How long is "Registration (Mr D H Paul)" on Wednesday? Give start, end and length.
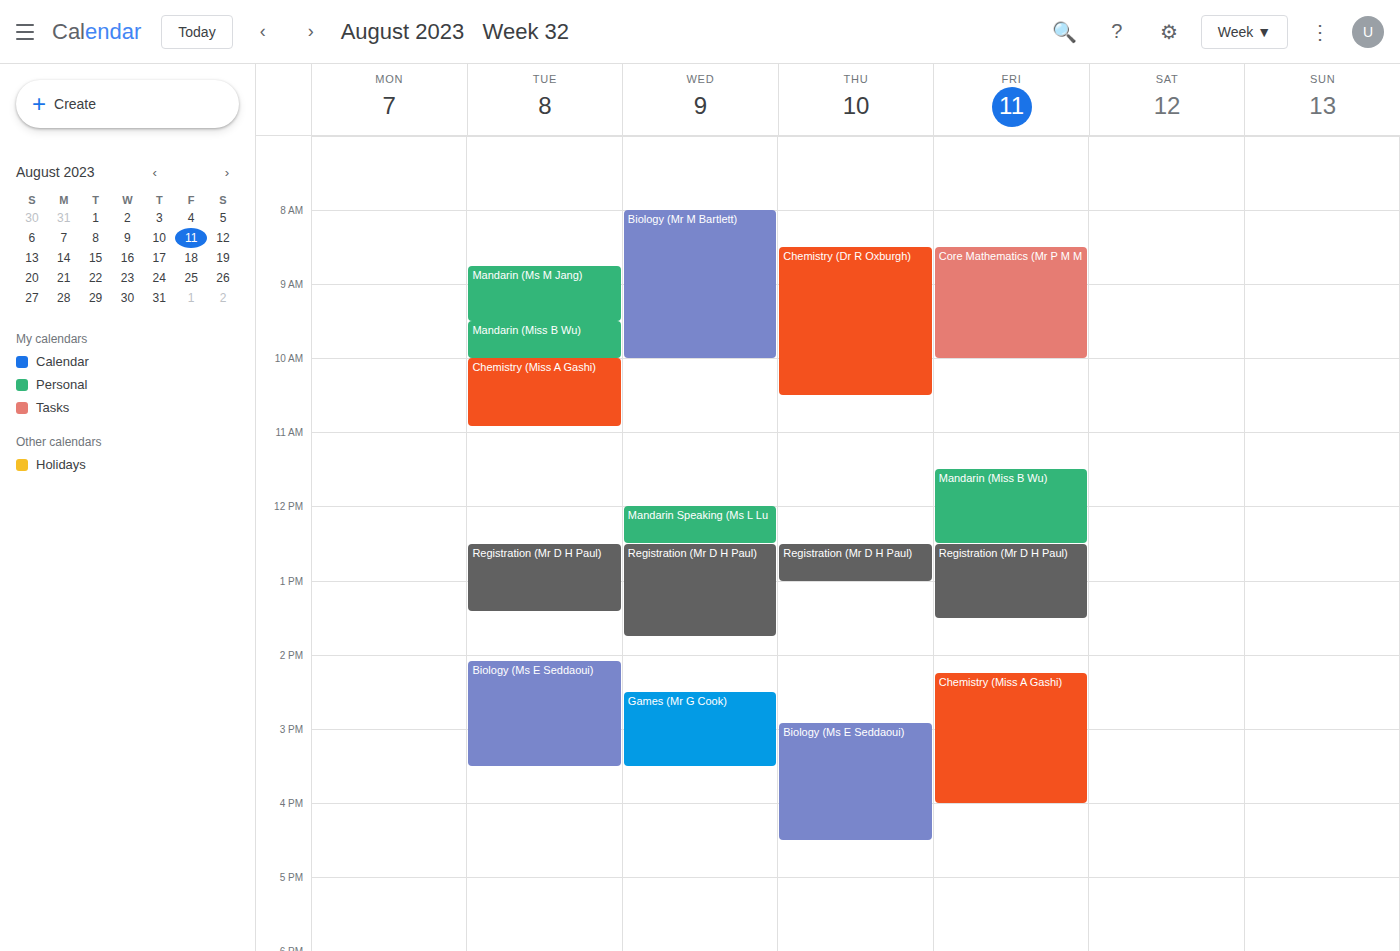
12:30 to 13:45, 1 hour 15 minutes